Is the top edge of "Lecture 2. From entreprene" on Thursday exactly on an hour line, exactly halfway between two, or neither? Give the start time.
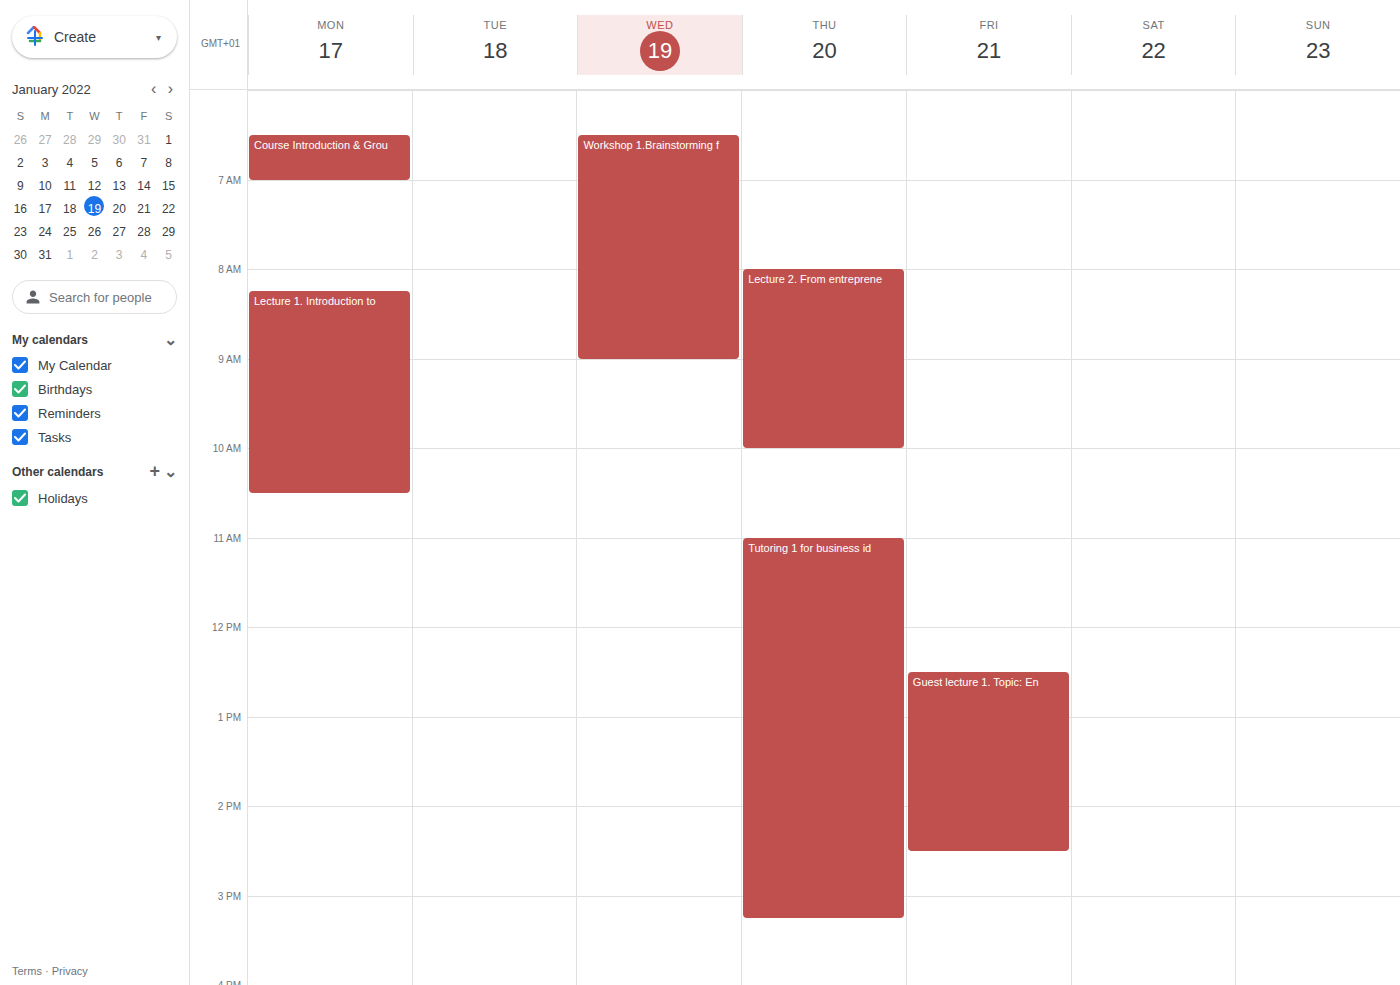
8:00 AM -- exactly on the 8 AM line.